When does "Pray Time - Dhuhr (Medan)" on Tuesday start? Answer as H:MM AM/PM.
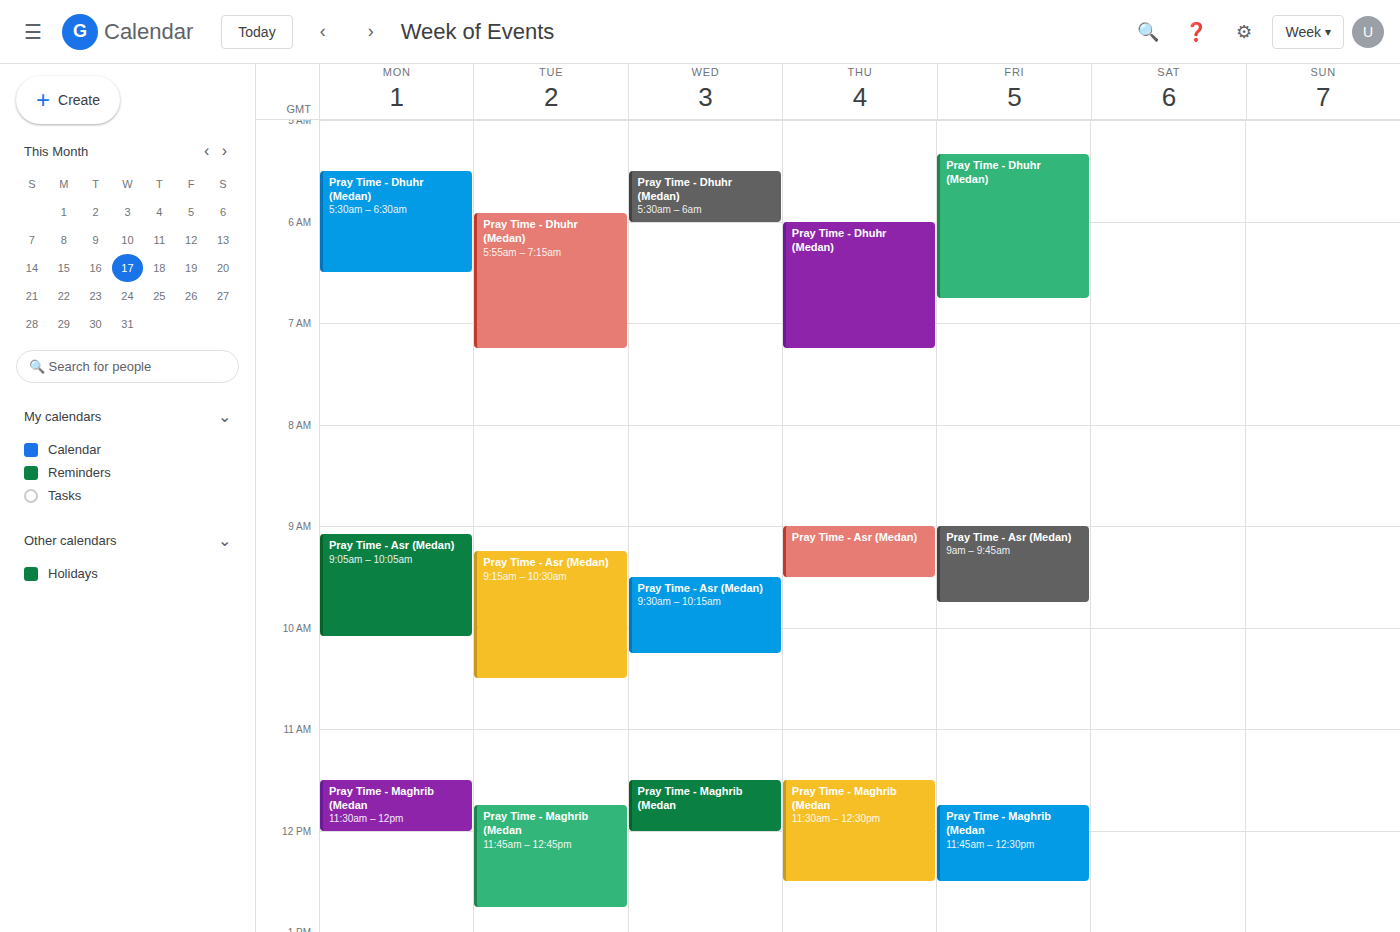
5:55 AM